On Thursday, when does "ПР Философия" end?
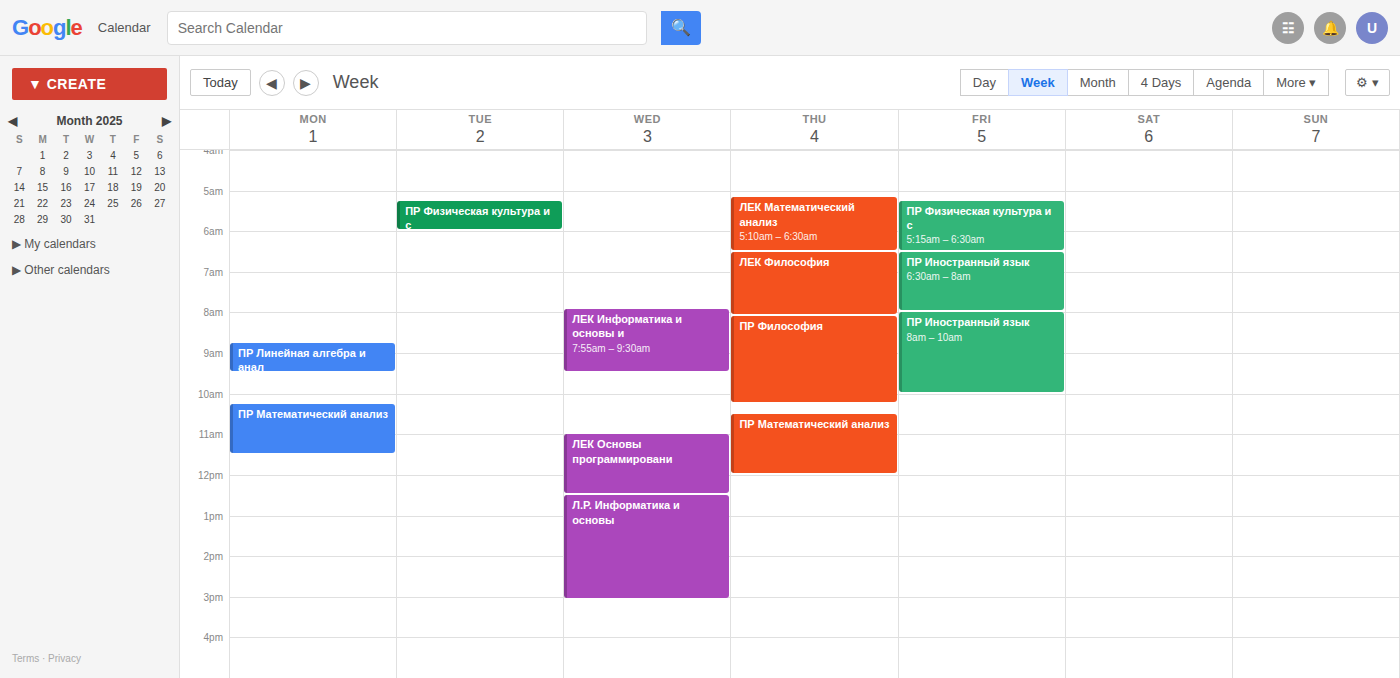
10:15 AM